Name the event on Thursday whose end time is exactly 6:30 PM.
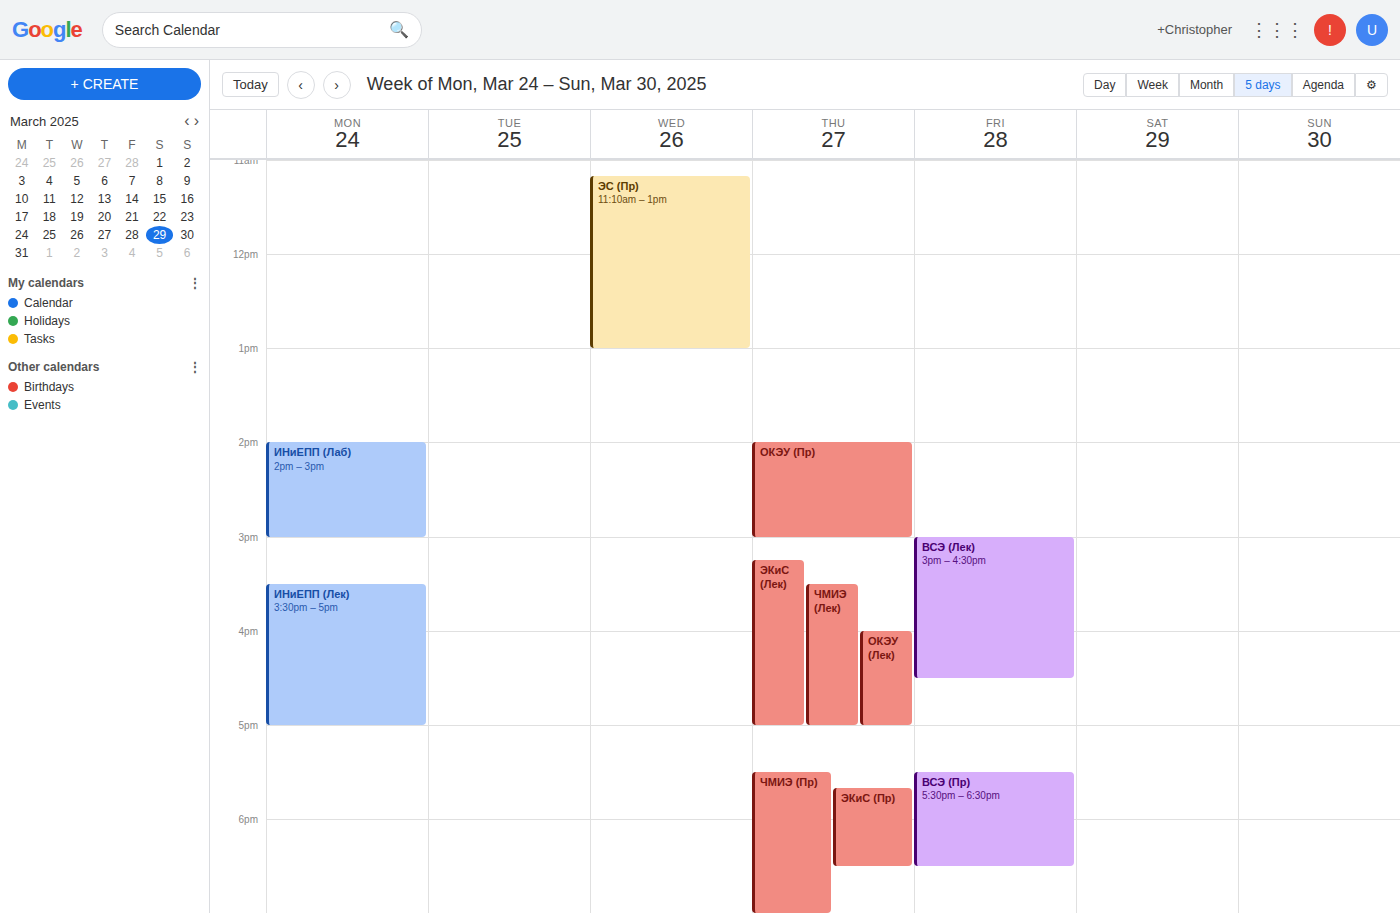
"ЭКиС (Пр)"